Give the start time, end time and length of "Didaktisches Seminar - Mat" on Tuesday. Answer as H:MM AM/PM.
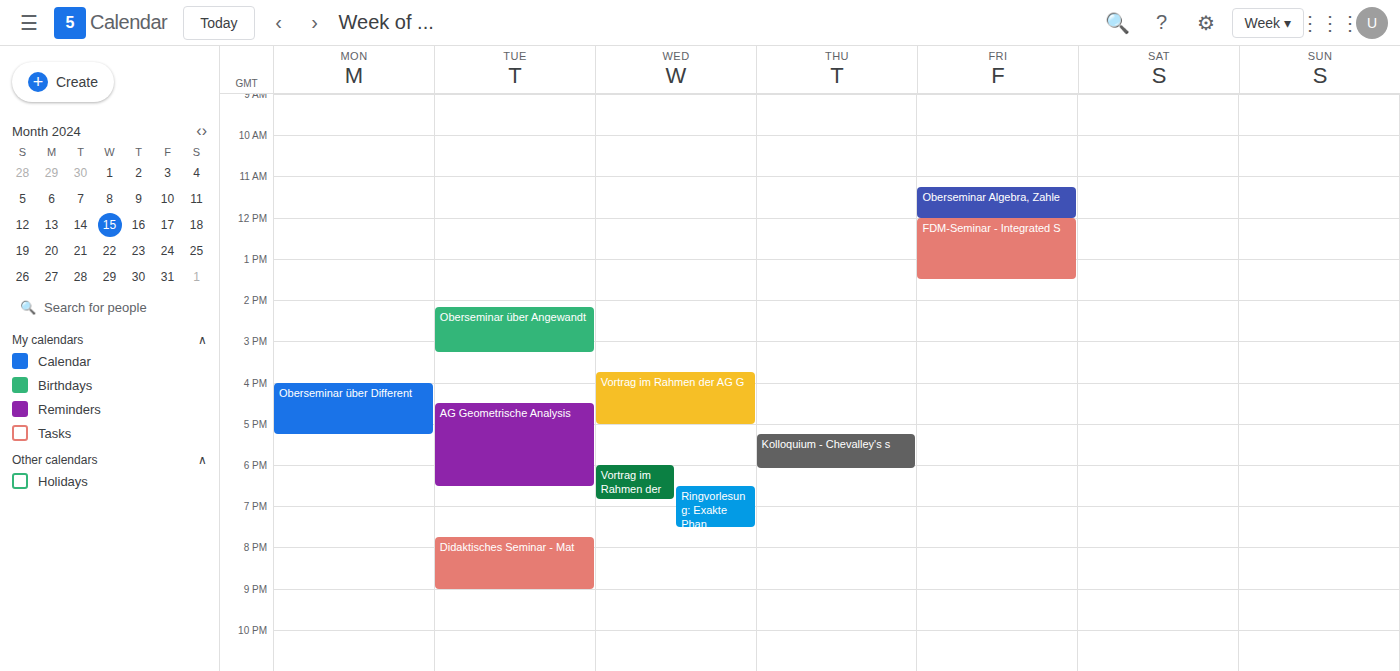
7:45 PM to 9:00 PM, 1 hour 15 minutes